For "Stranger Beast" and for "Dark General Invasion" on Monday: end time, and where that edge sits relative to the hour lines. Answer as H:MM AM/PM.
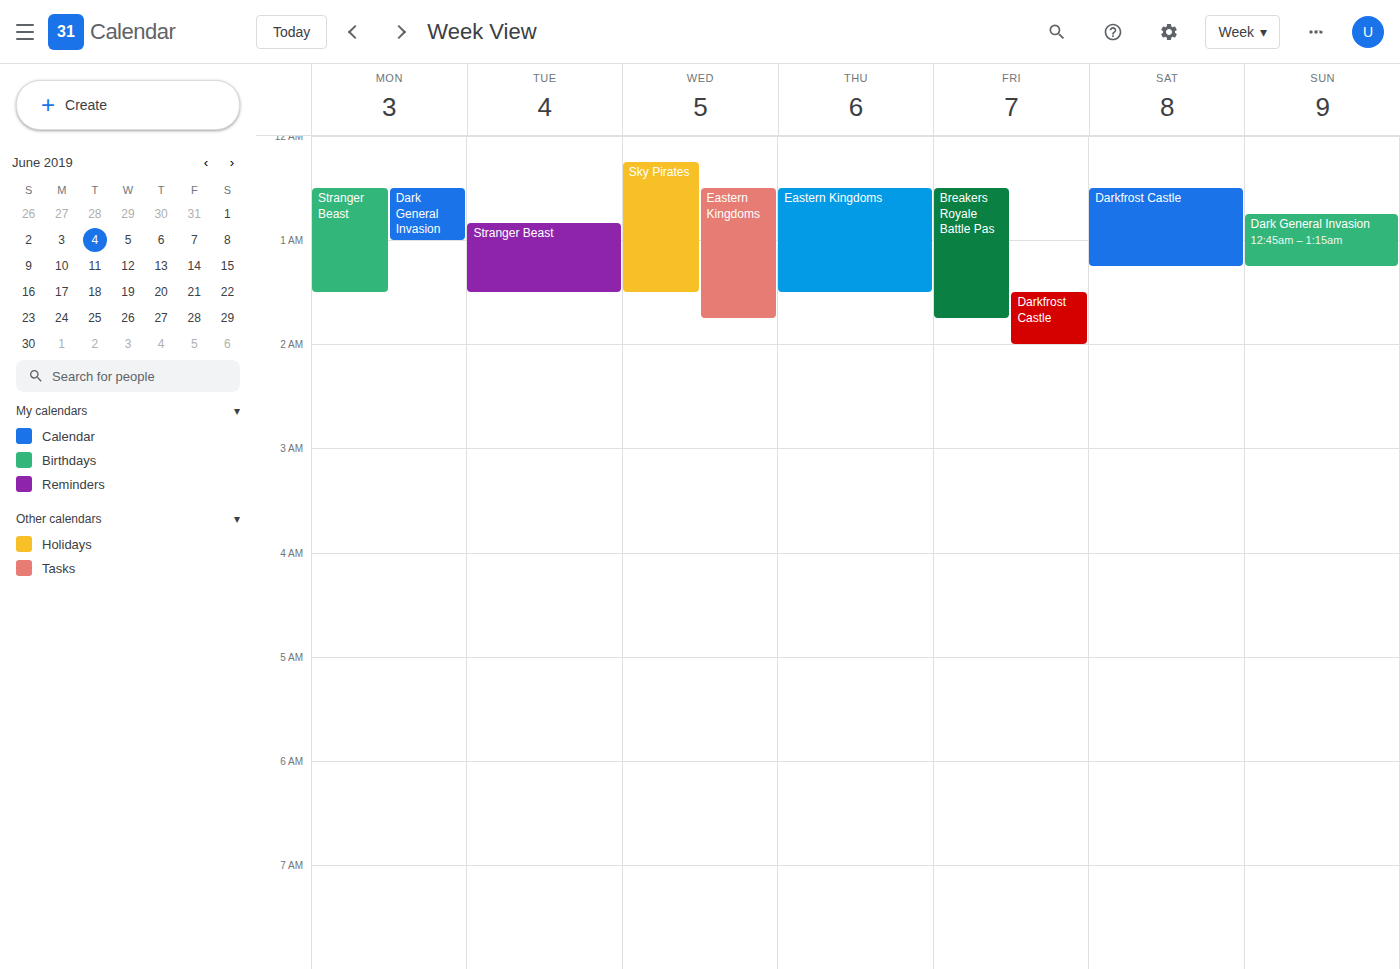
"Stranger Beast": 1:30 AM, halfway between the 1 AM and 2 AM lines. "Dark General Invasion": 1:00 AM, exactly on the 1 AM line.